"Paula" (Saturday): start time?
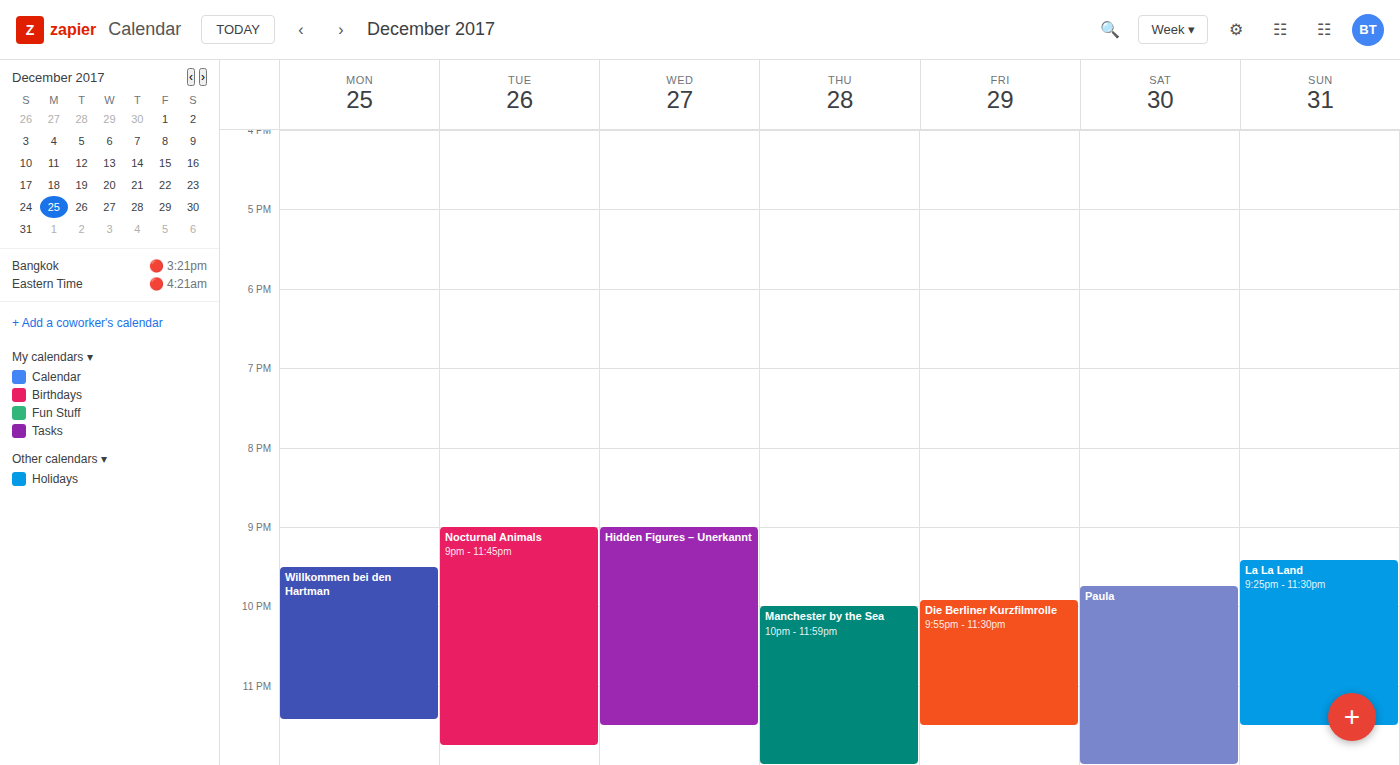
9:45 PM